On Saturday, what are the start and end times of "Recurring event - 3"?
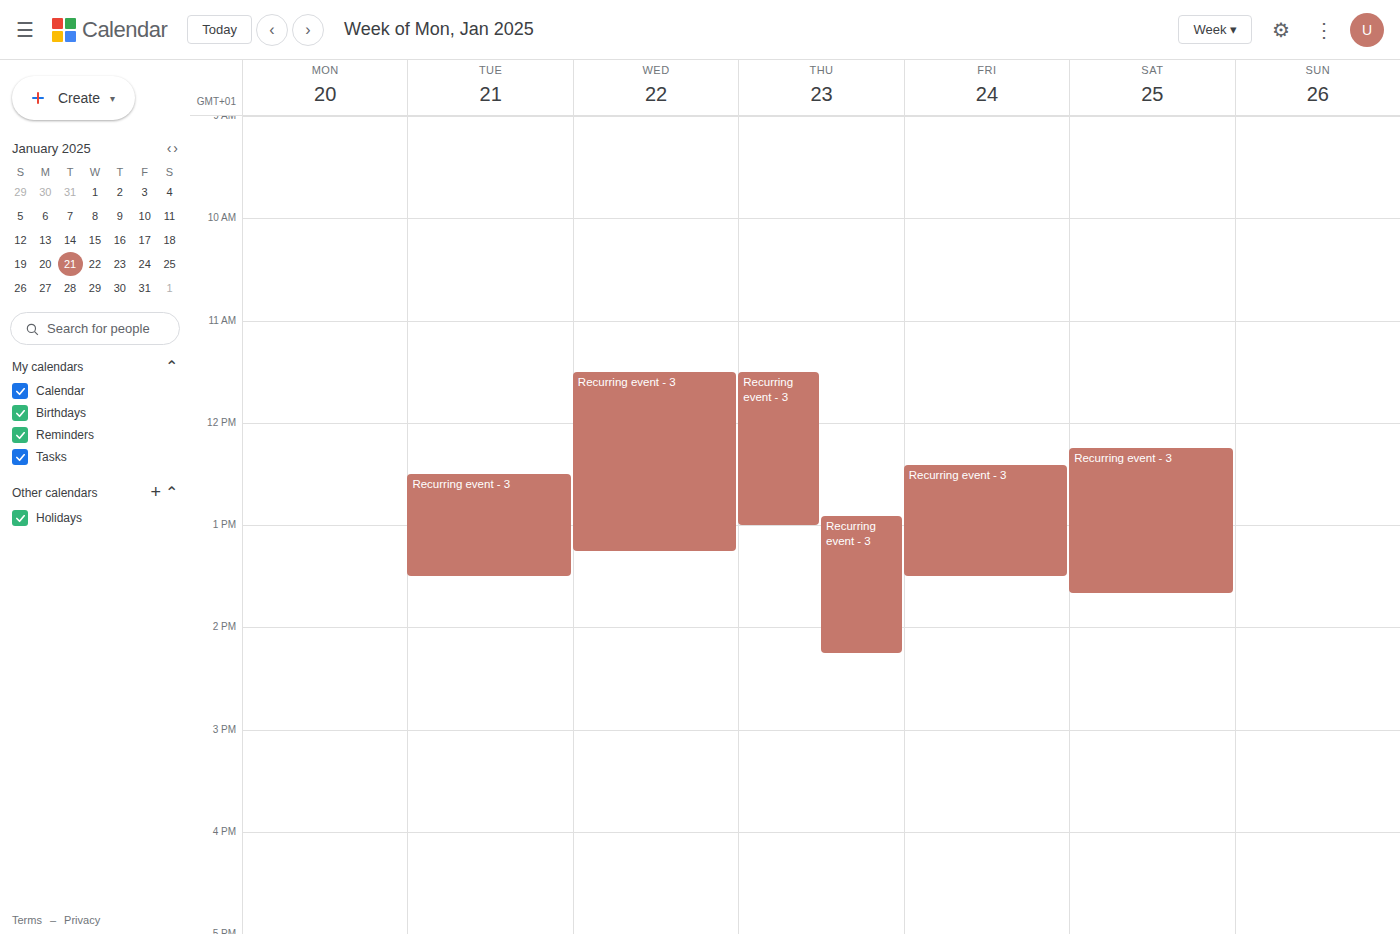
12:15 PM to 1:40 PM